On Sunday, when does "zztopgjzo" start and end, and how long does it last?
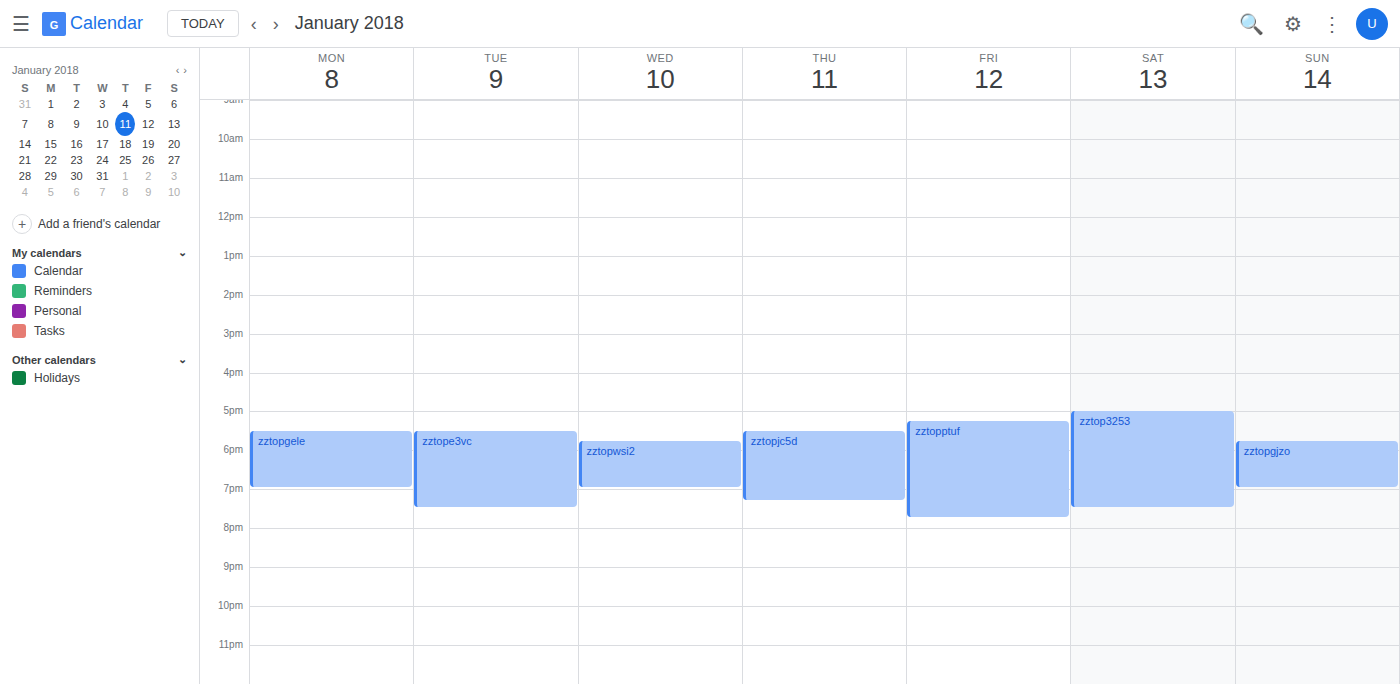
5:45 PM to 7:00 PM, 1 hour 15 minutes